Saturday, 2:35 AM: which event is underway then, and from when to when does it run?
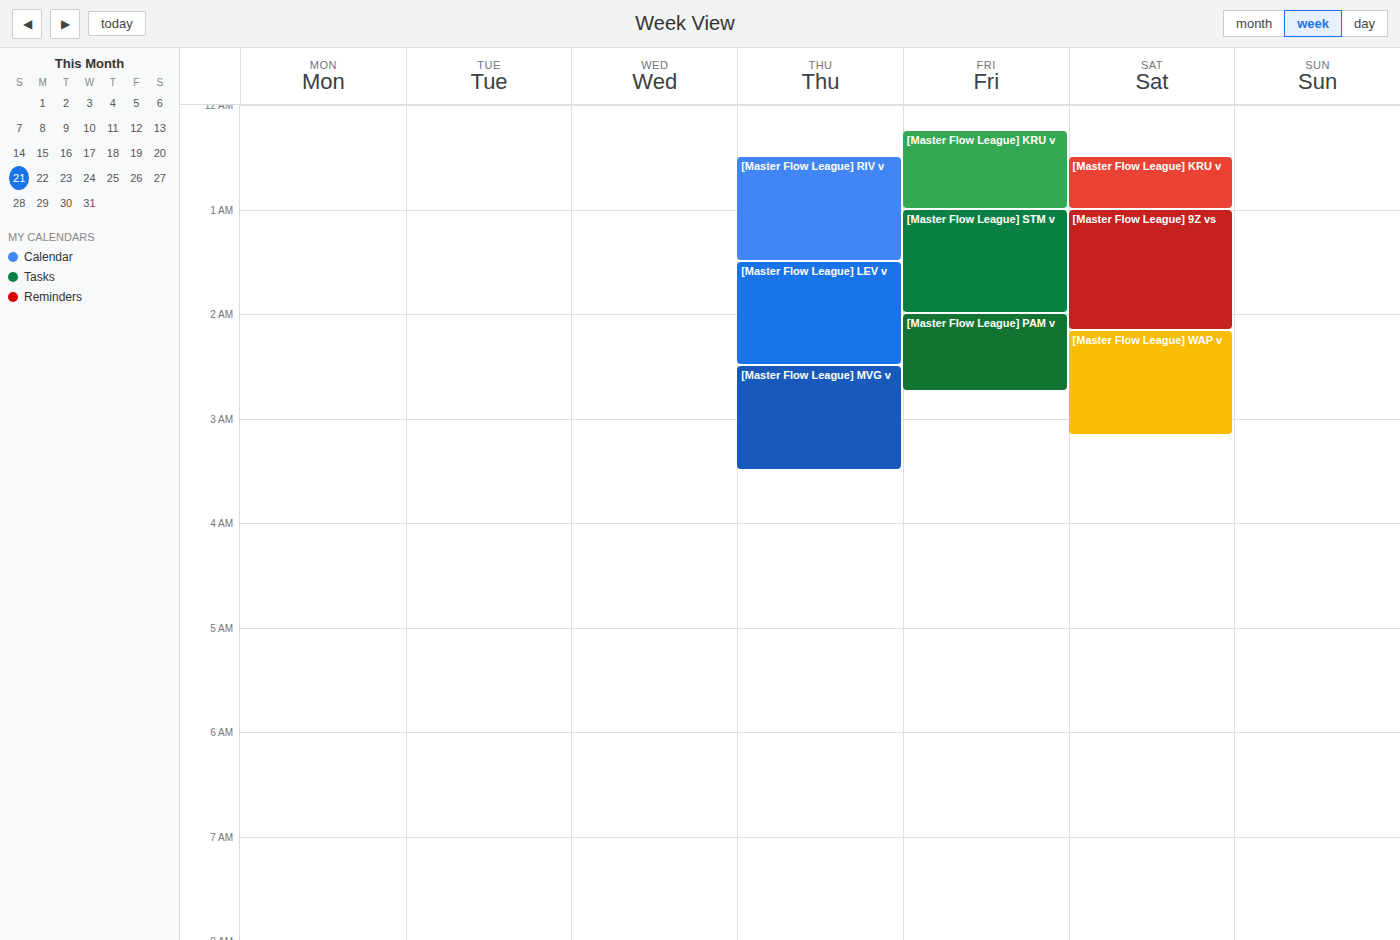
"[Master Flow League] WAP v", 2:10 AM to 3:10 AM